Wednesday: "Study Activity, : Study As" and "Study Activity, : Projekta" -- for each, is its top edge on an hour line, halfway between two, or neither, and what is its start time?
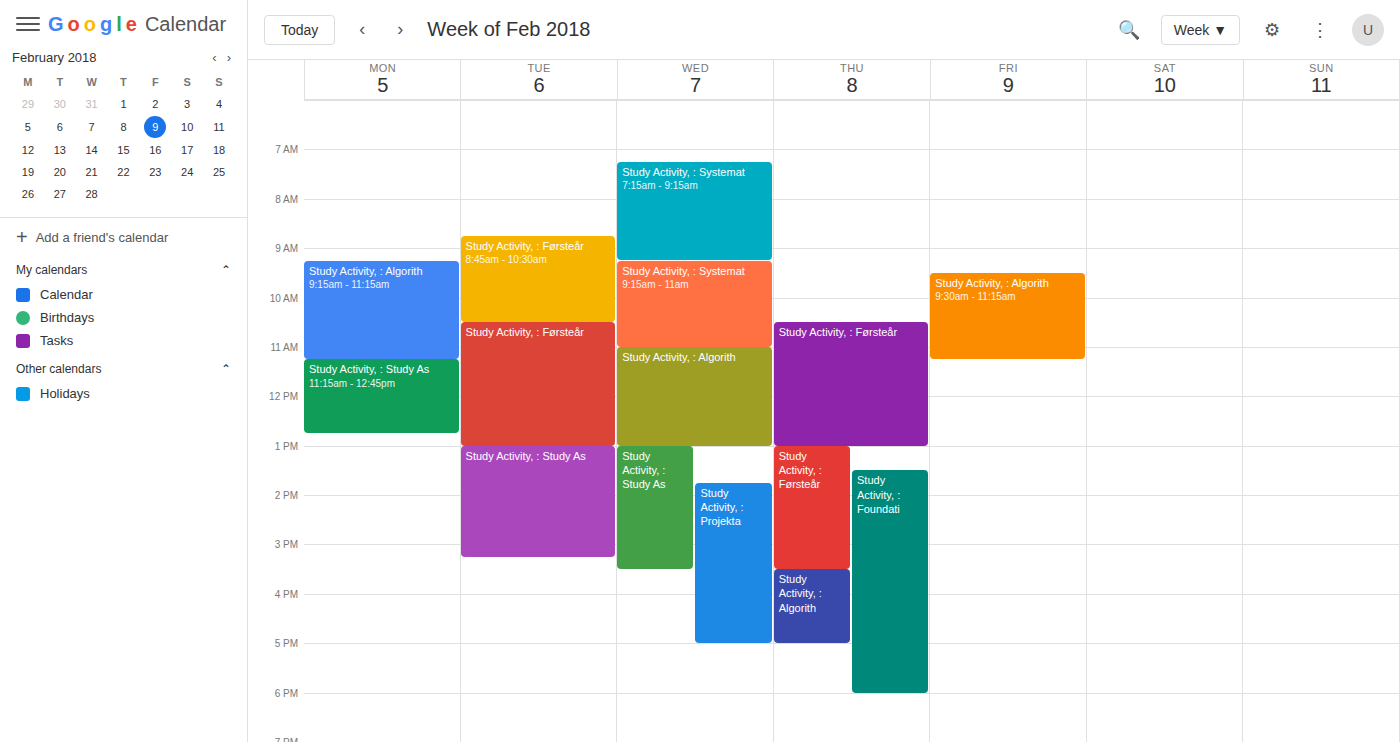
"Study Activity, : Study As": 1:00 PM, exactly on the 1 PM line. "Study Activity, : Projekta": 1:45 PM, neither: three quarters of the way from the 1 PM line to the 2 PM line.